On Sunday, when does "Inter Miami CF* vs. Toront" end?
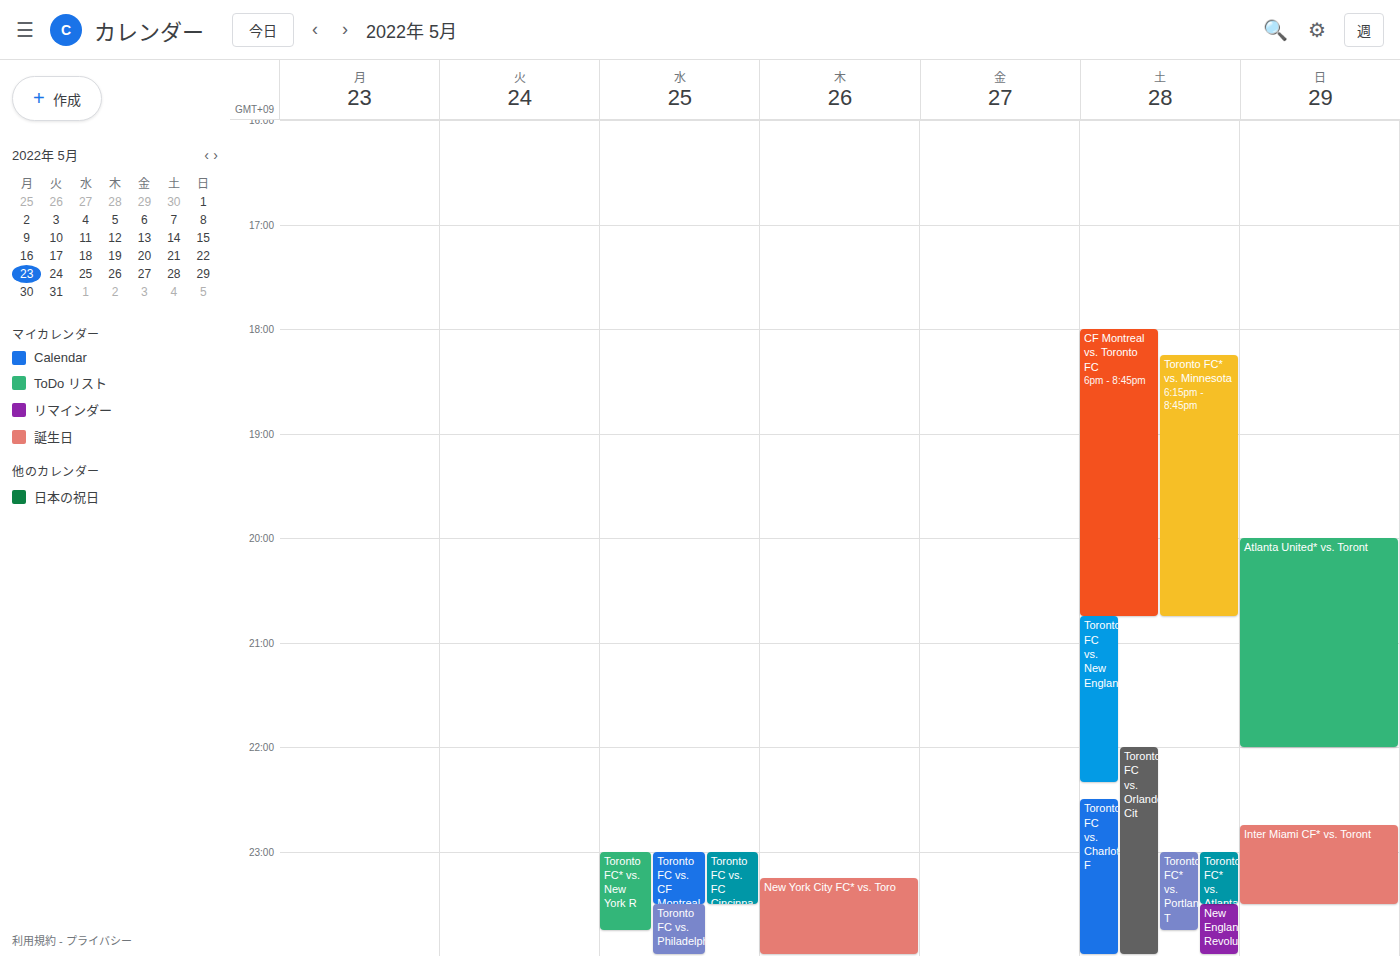
11:30 PM